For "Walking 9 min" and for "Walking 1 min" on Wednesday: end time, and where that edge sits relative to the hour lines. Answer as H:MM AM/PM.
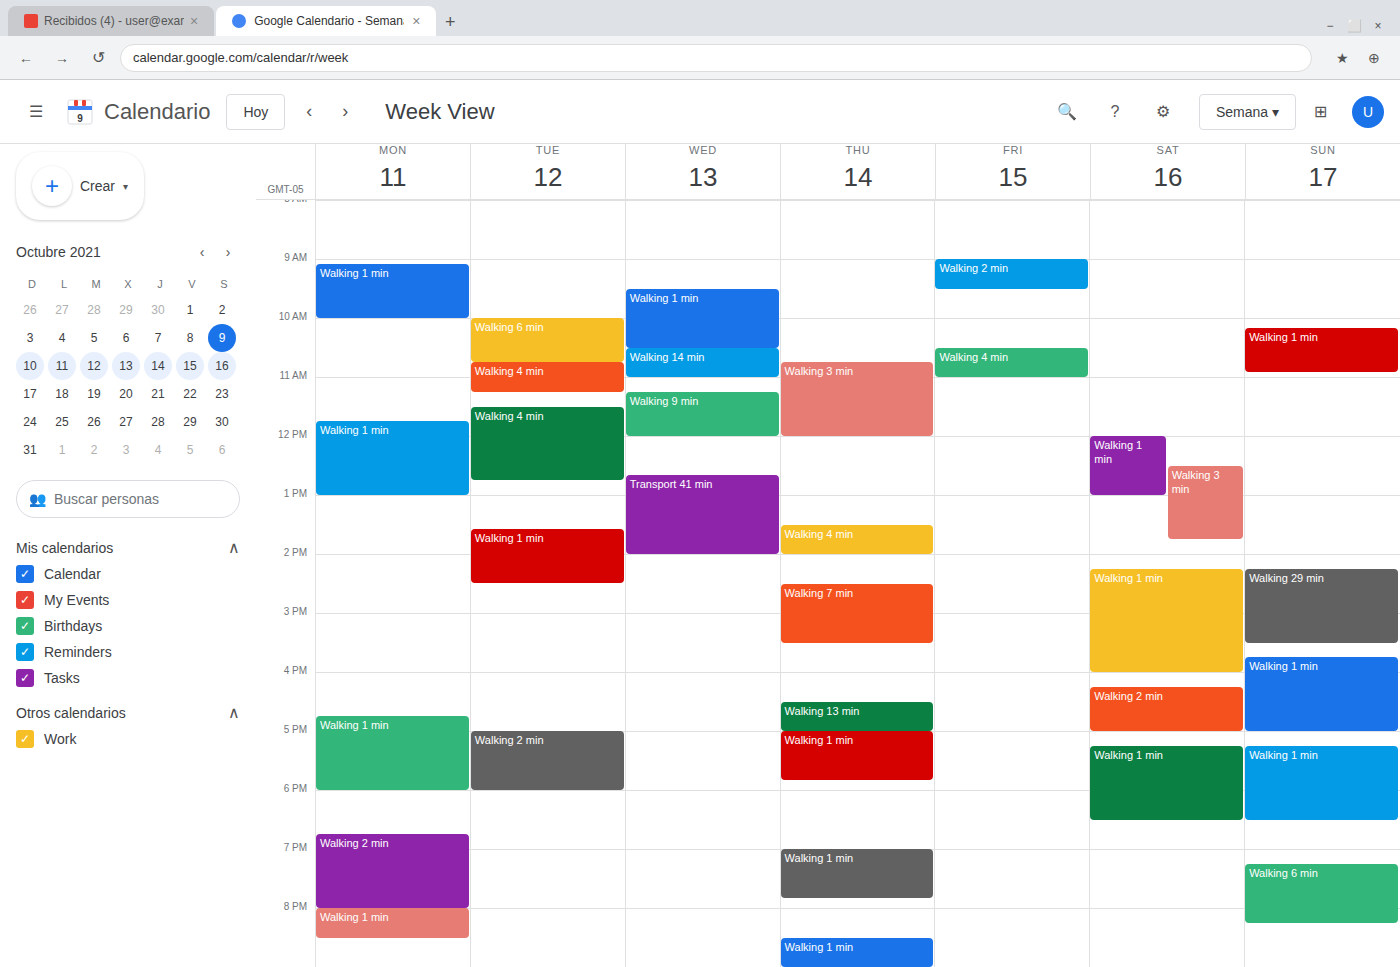
"Walking 9 min": 12:00 PM, exactly on the 12 PM line. "Walking 1 min": 10:30 AM, halfway between the 10 AM and 11 AM lines.